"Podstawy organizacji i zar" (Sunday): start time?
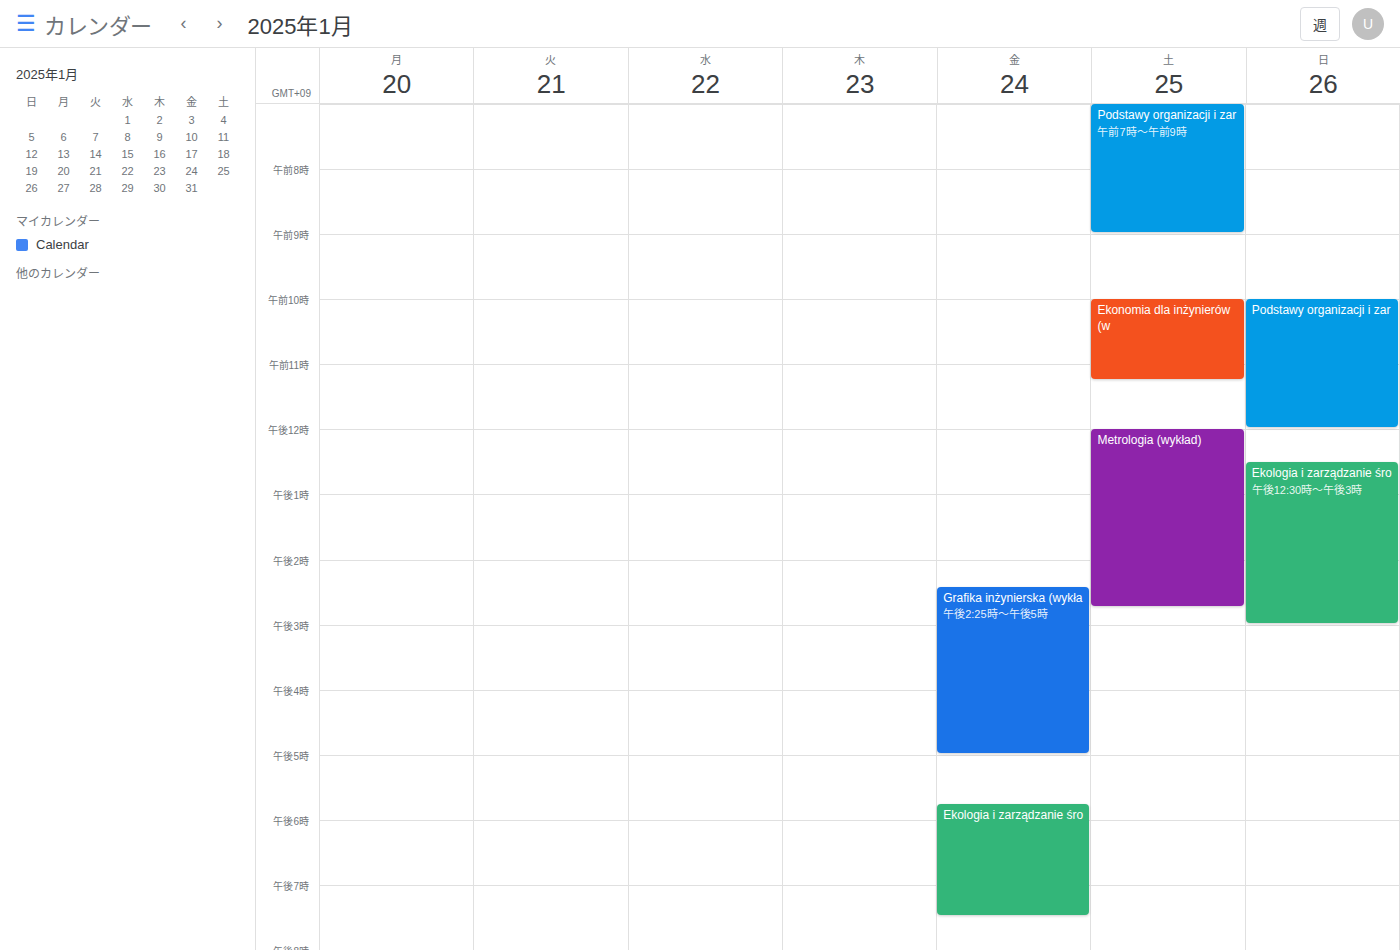
10:00 AM